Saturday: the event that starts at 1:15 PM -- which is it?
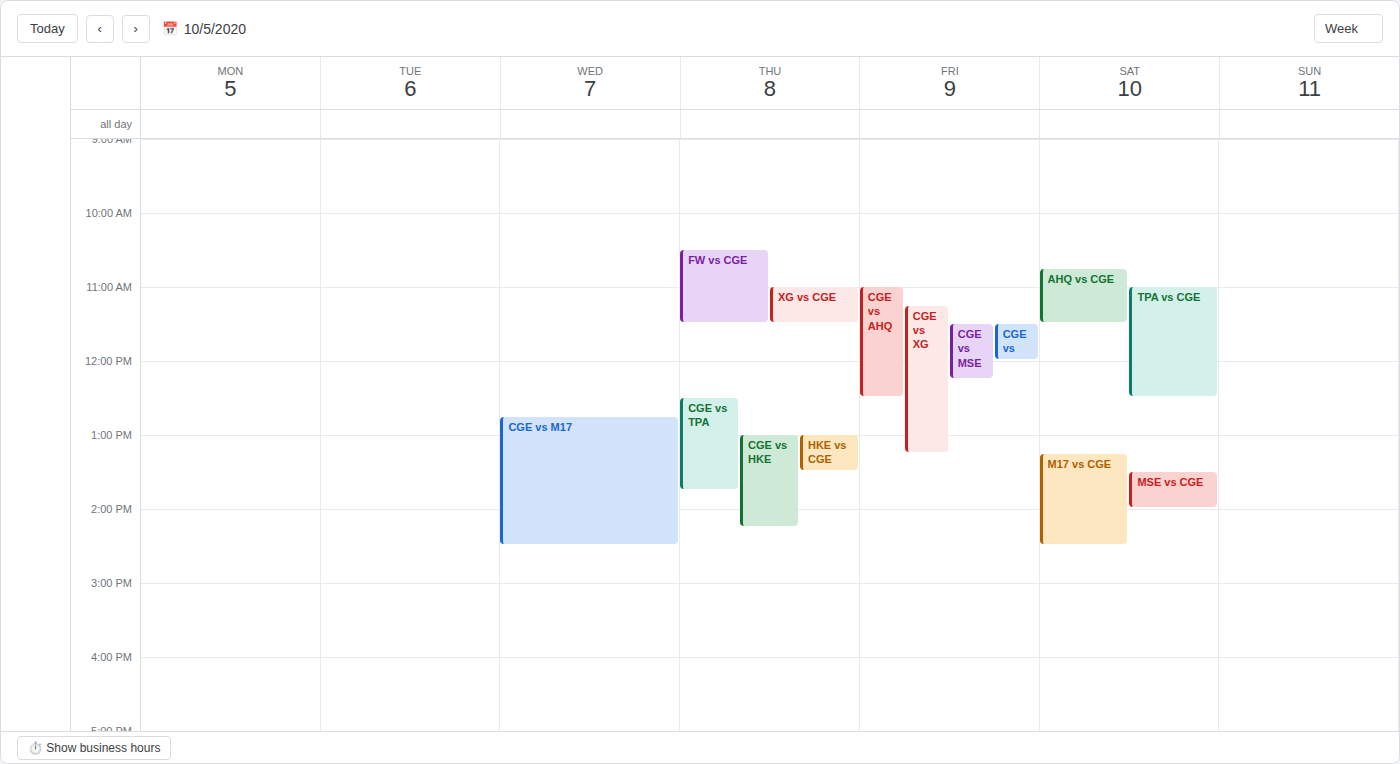
"M17 vs CGE"